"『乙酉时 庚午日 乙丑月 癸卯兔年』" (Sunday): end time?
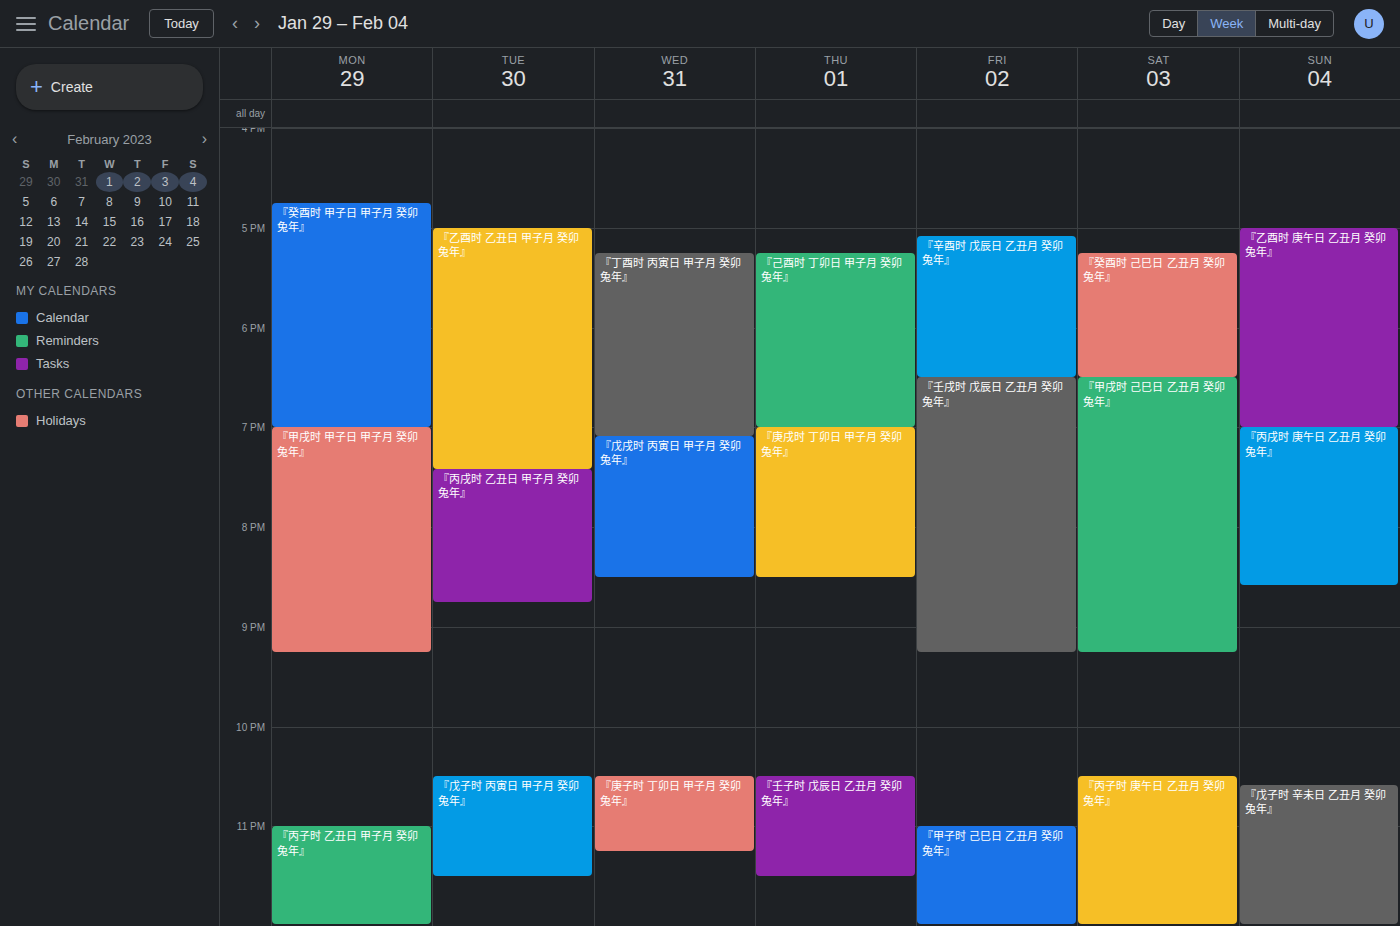
7:00 PM